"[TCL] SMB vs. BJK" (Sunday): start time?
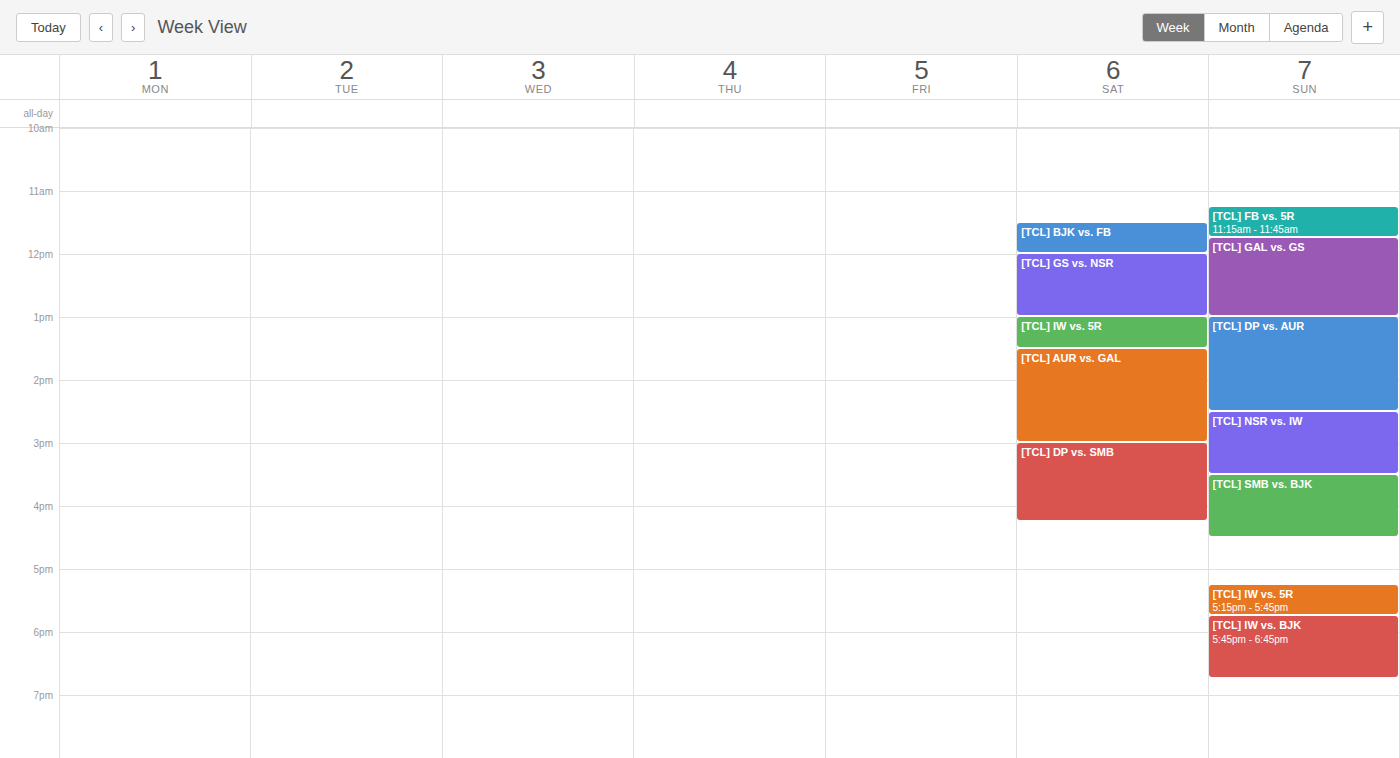
3:30 PM